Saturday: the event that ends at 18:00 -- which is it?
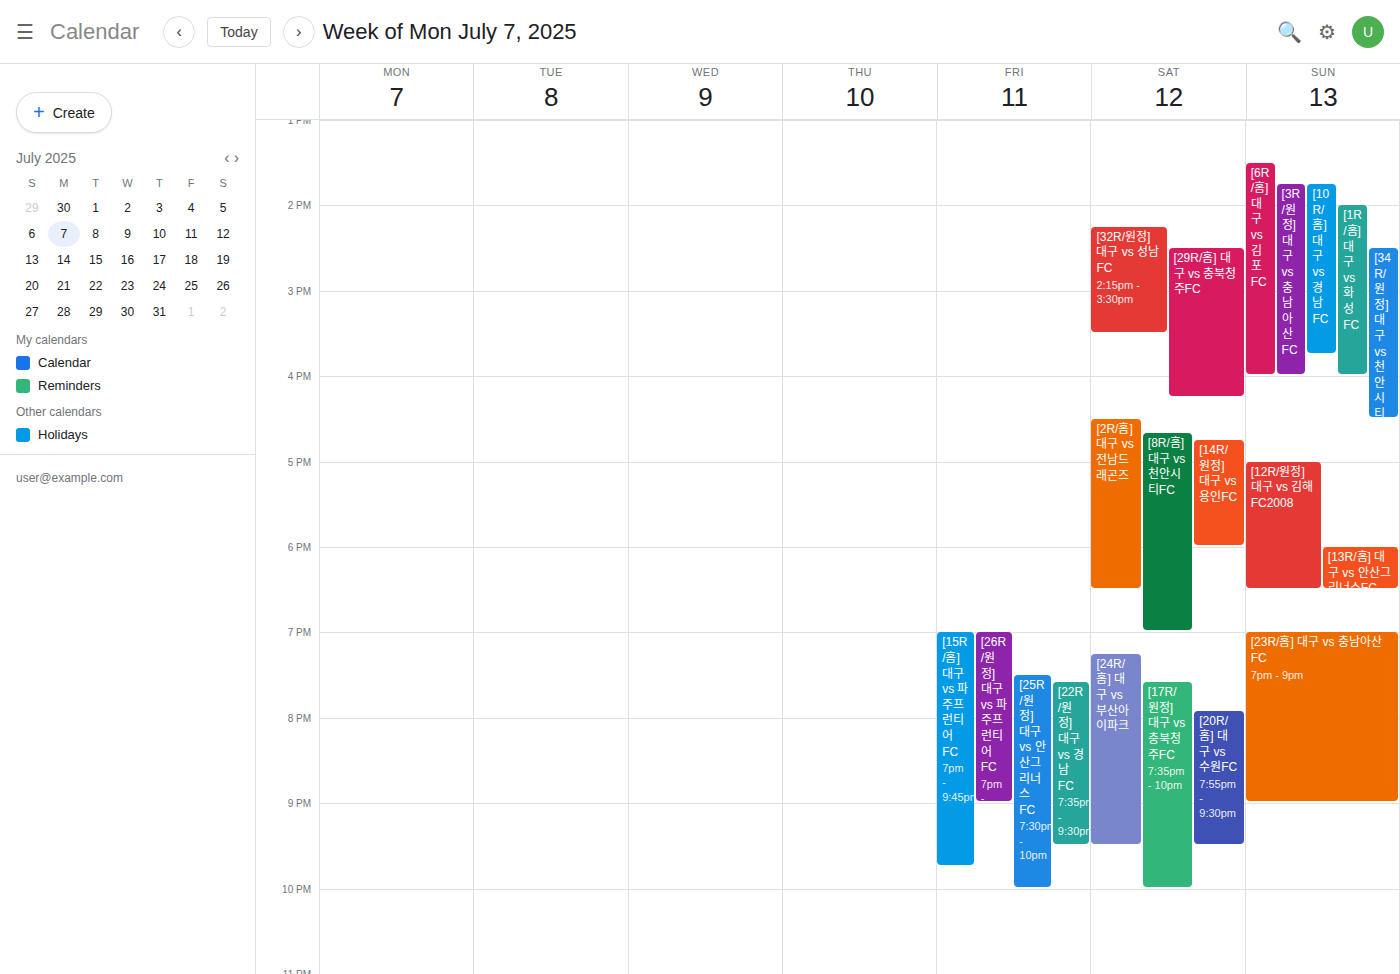
"[14R/원정] 대구 vs 용인FC"